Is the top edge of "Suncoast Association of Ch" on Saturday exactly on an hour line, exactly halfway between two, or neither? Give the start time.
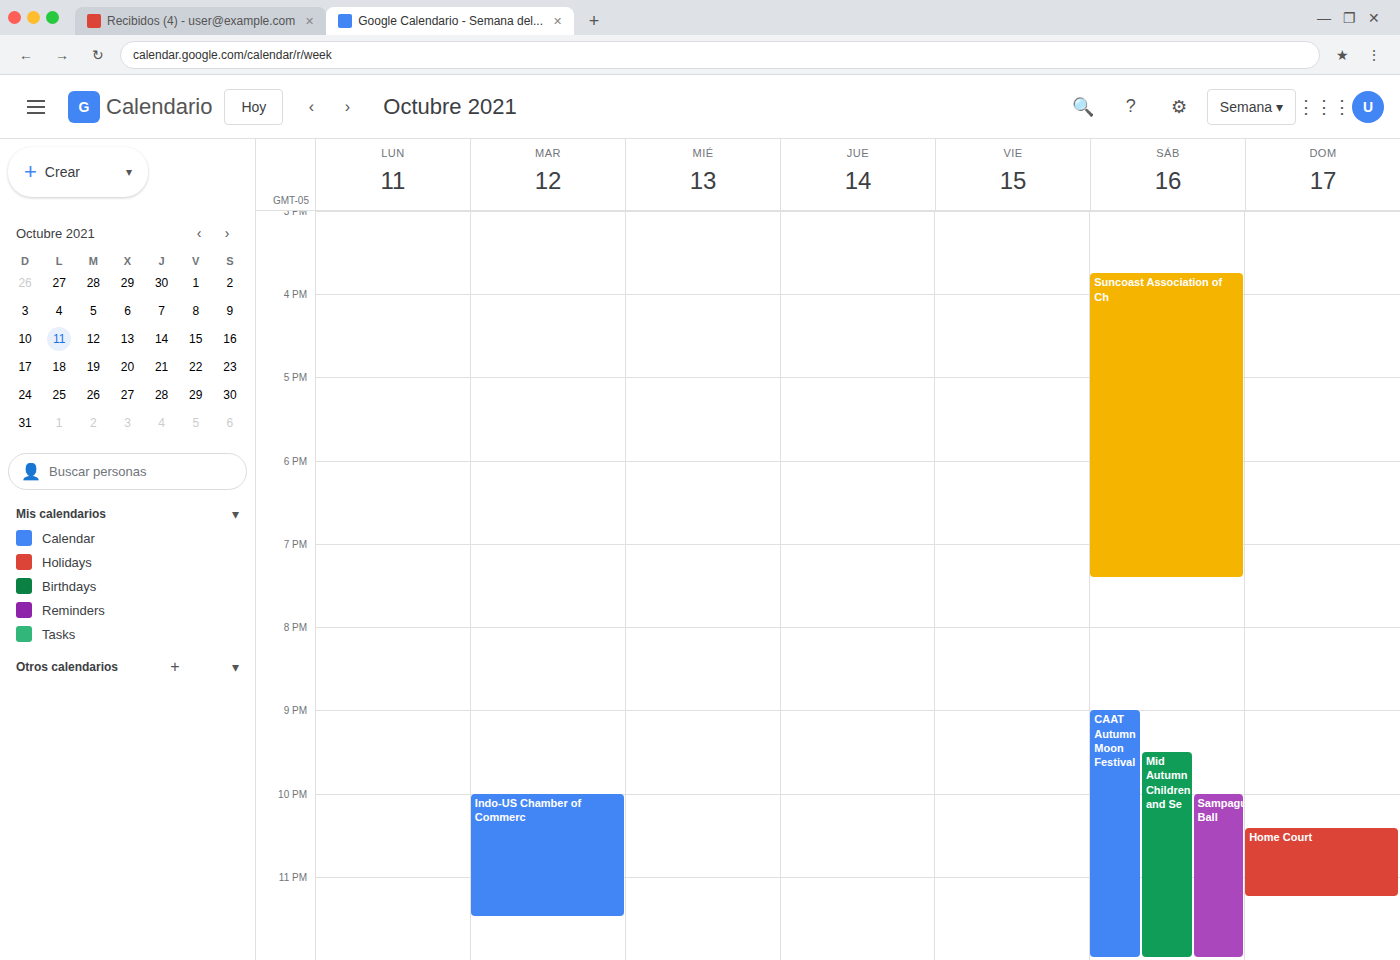
3:45 PM -- neither: three quarters of the way from the 3 PM line to the 4 PM line.